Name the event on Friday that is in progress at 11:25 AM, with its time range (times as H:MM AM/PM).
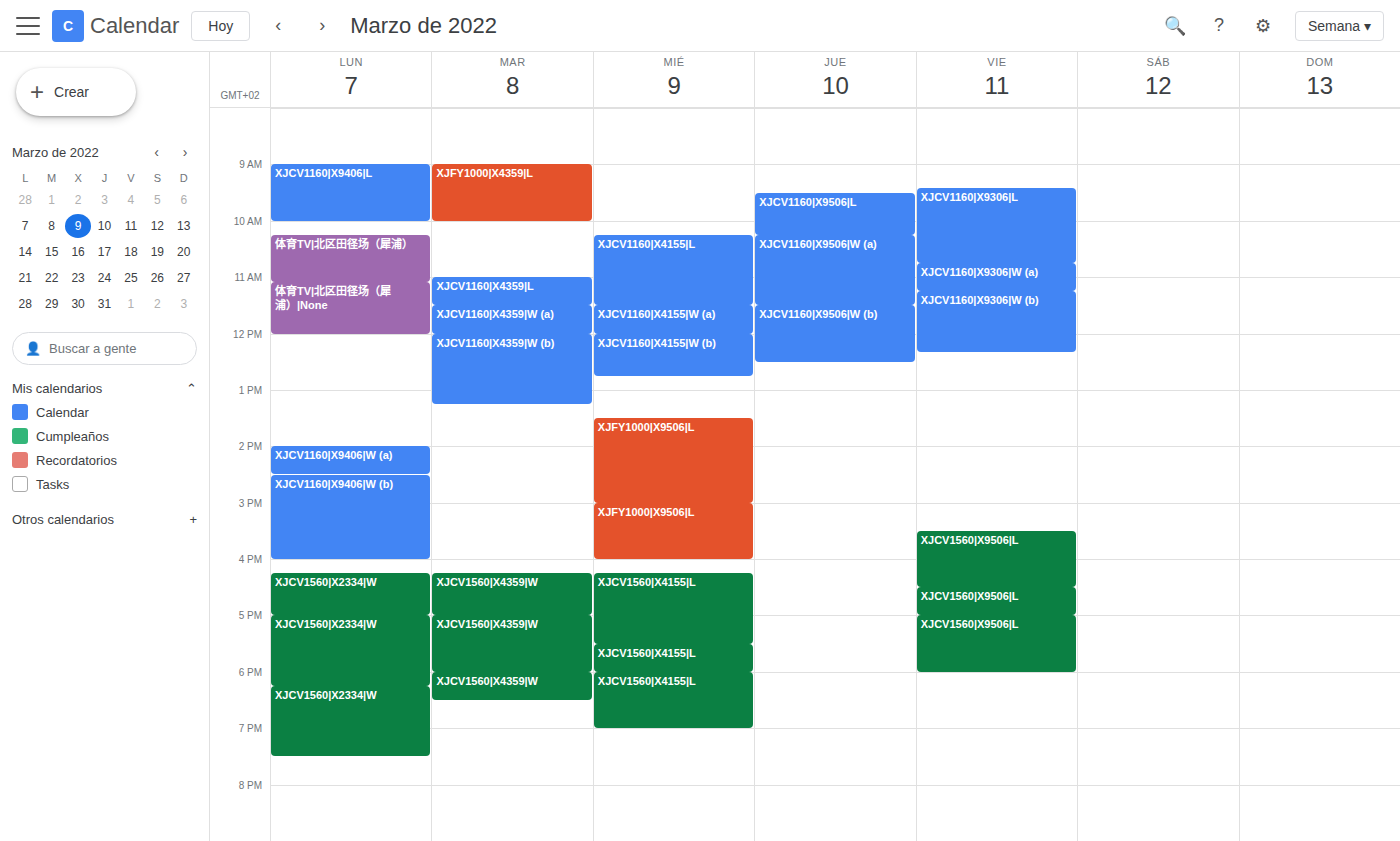
"XJCV1160|X9306|W (b)", 11:15 AM to 12:20 PM